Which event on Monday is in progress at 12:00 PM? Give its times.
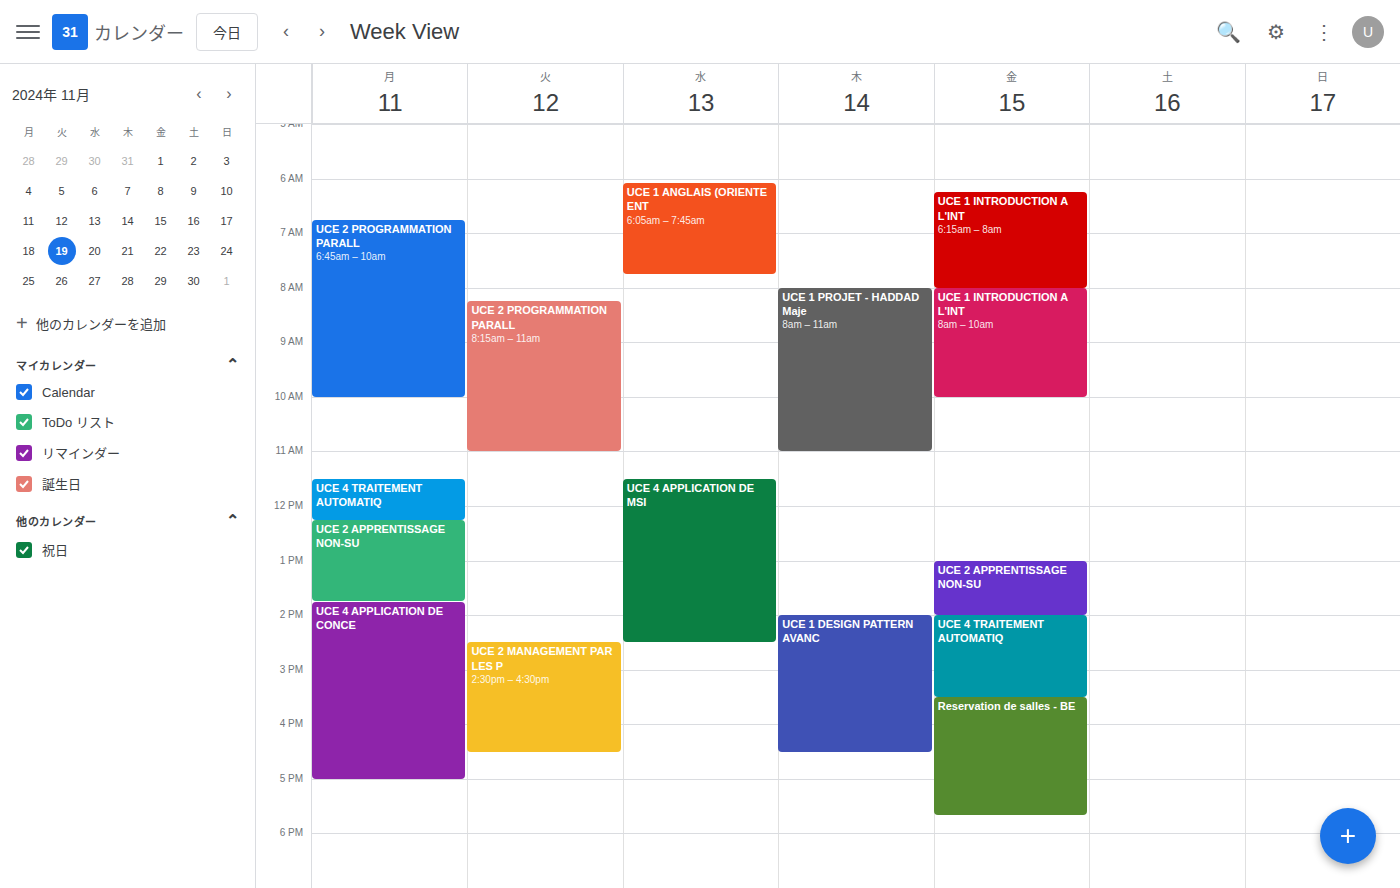
"UCE 4 TRAITEMENT AUTOMATIQ", 11:30 AM to 12:15 PM